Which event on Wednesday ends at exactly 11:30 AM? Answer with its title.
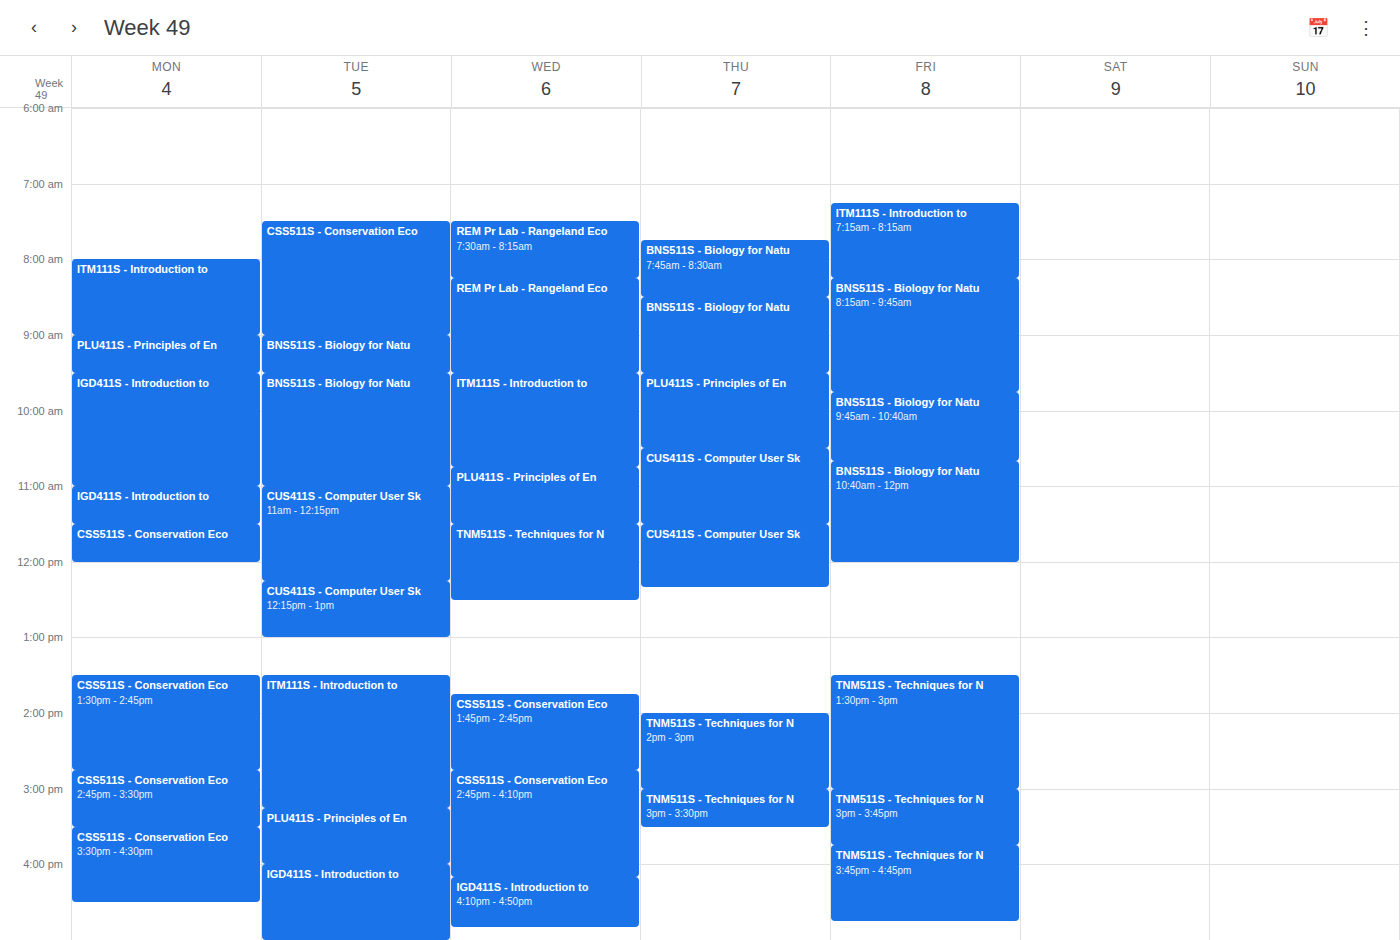
"PLU411S - Principles of En"